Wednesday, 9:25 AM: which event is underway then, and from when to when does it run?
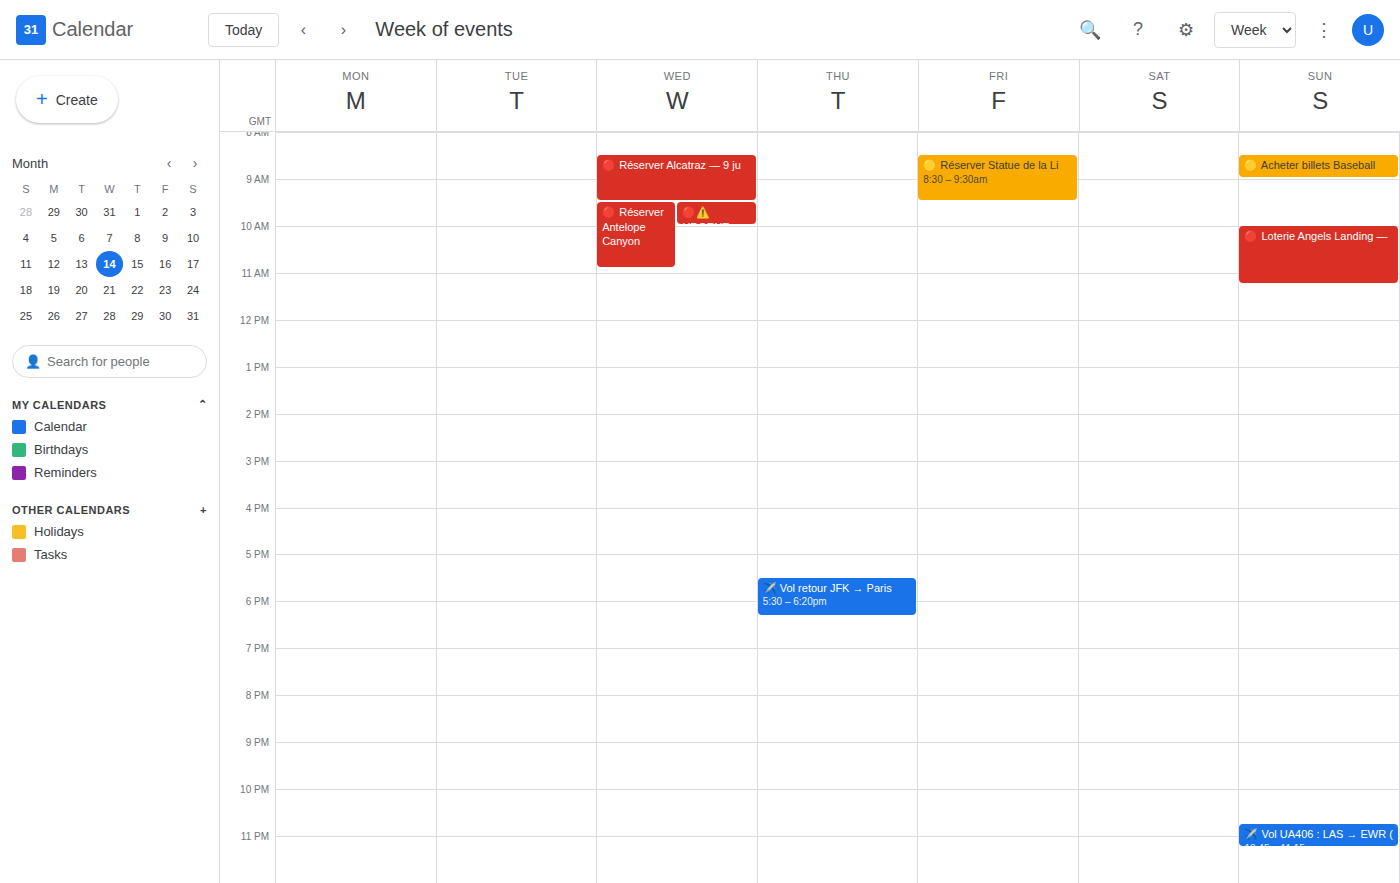
"🔴 Réserver Alcatraz — 9 ju", 8:30 AM to 9:30 AM